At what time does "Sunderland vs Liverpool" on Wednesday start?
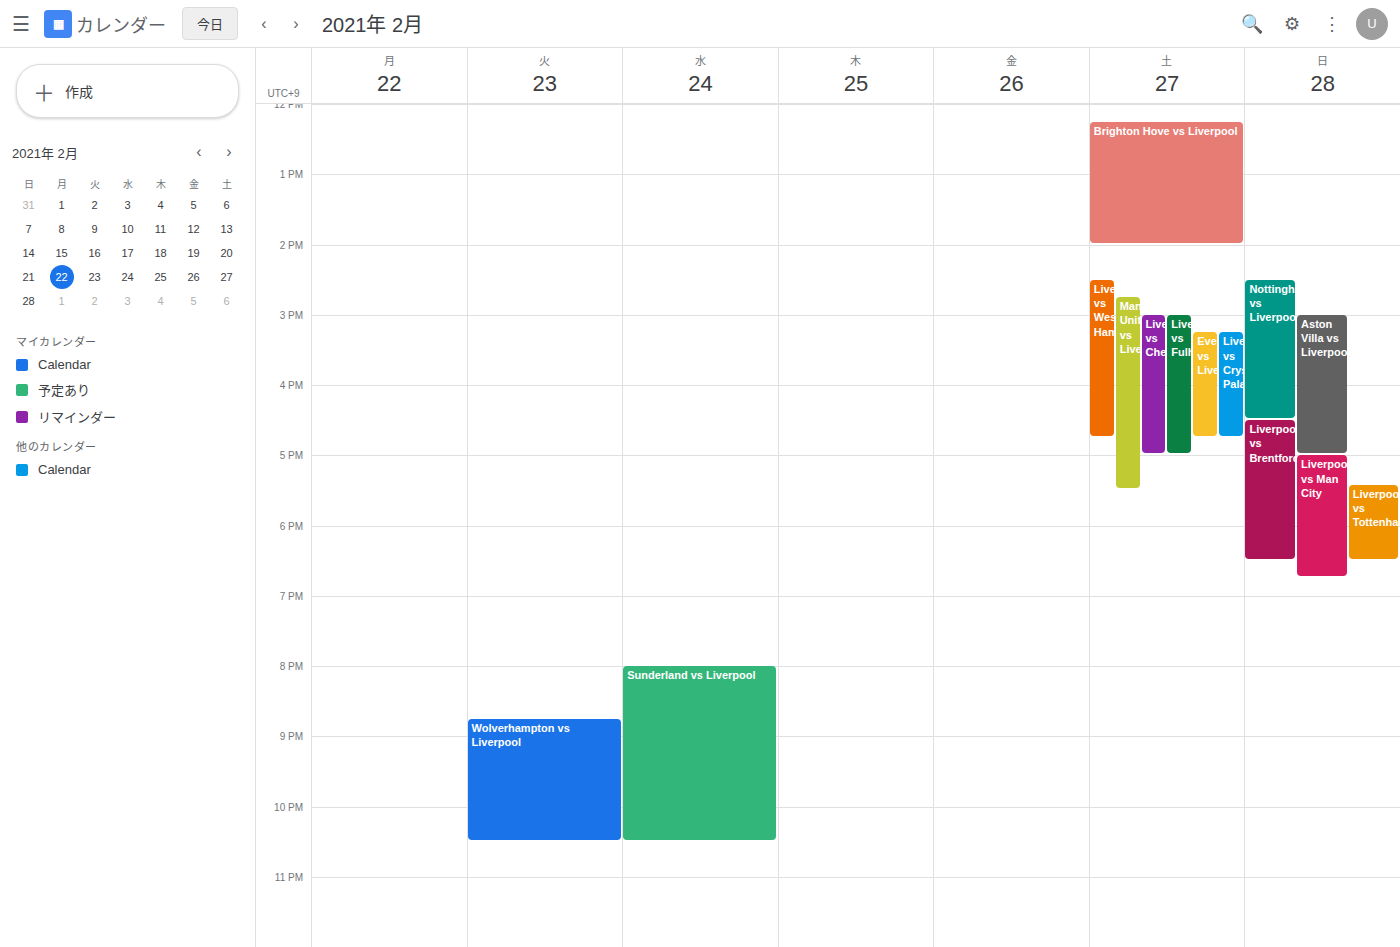
8:00 PM